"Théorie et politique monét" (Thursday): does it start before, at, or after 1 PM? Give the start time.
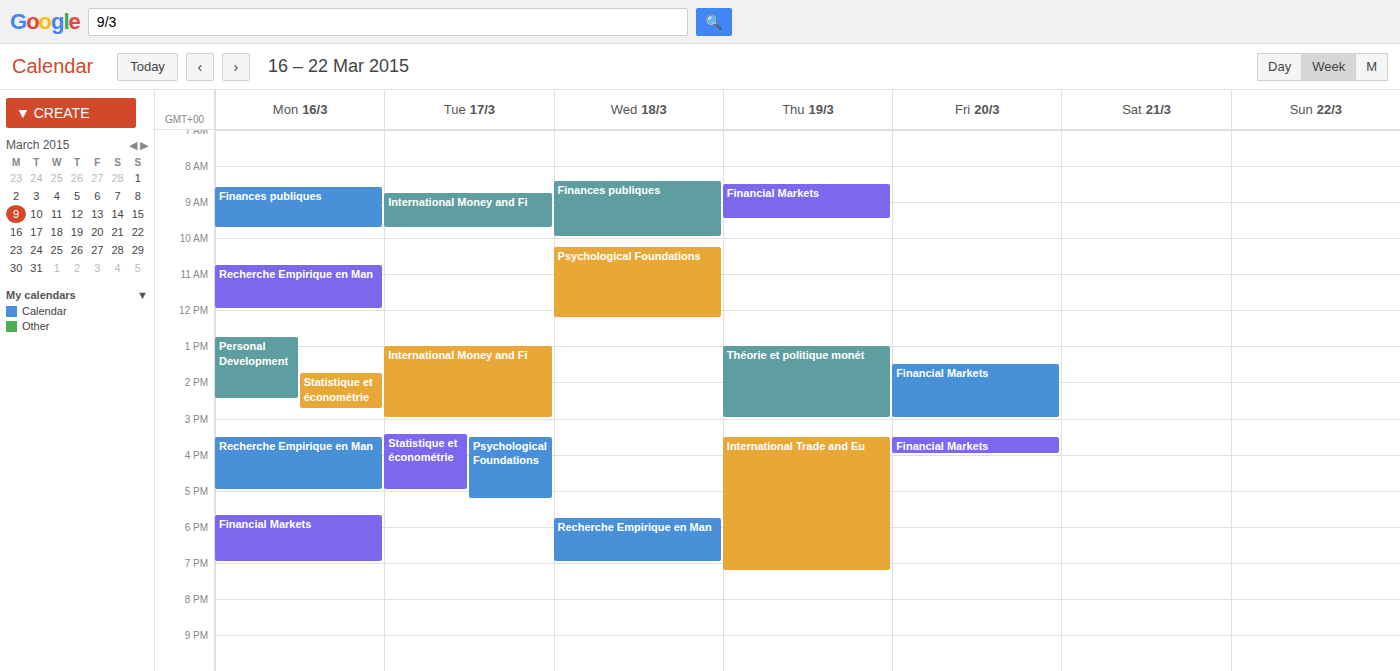
1:00 PM -- exactly at 1 PM, on the 1 PM line.